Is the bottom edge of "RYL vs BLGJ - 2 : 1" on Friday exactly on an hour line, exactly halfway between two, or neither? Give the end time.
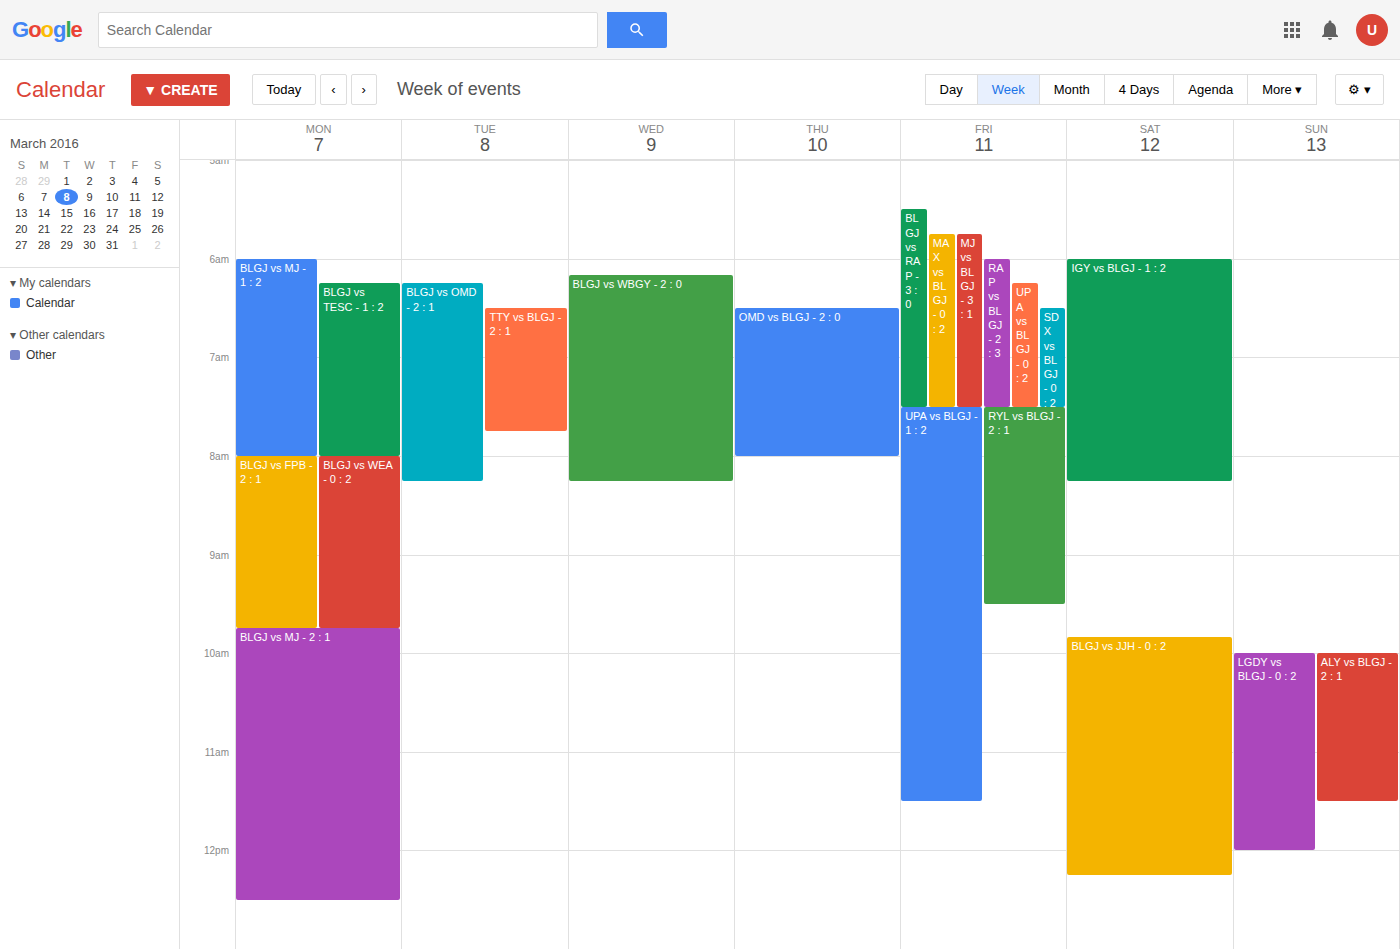
9:30 AM -- halfway between the 9 AM and 10 AM lines.